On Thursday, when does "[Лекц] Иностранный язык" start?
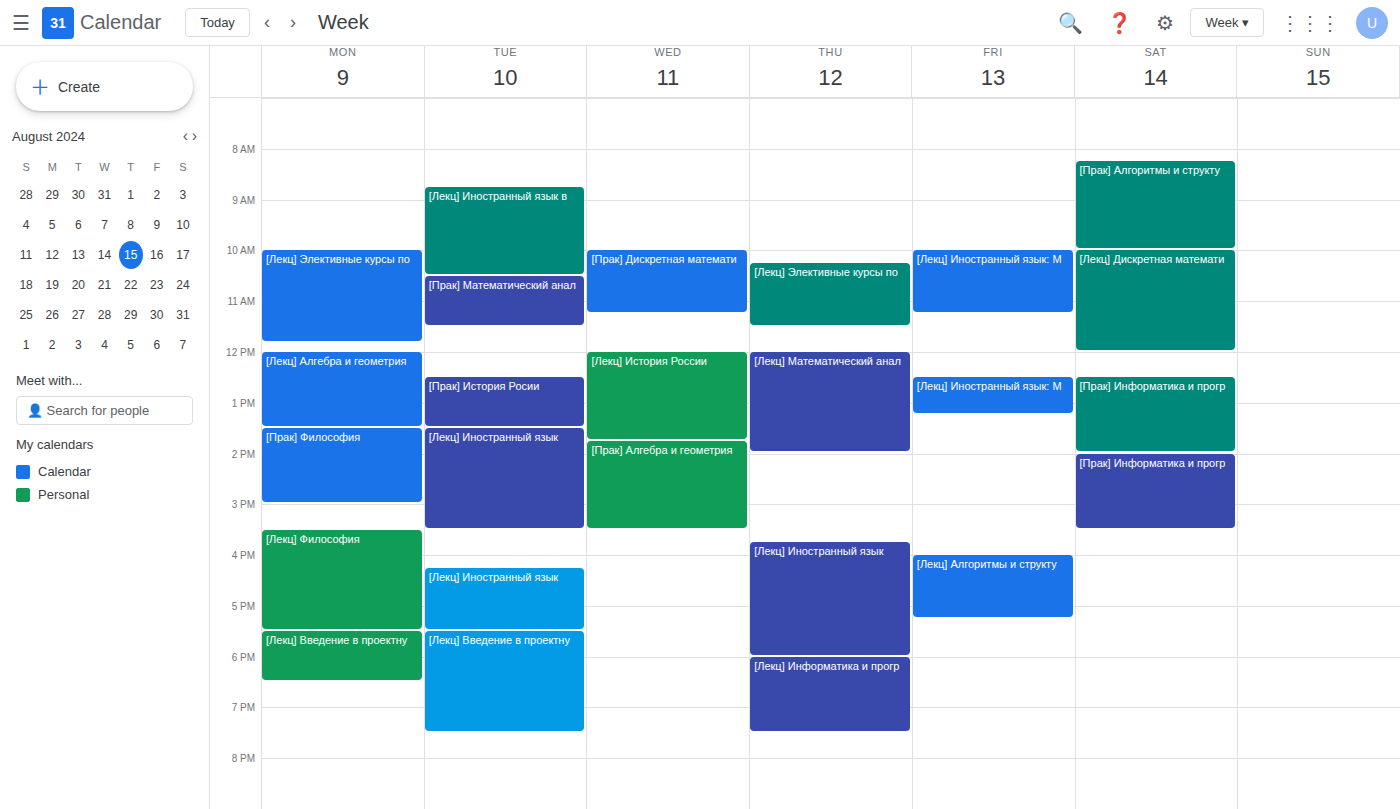
3:45 PM